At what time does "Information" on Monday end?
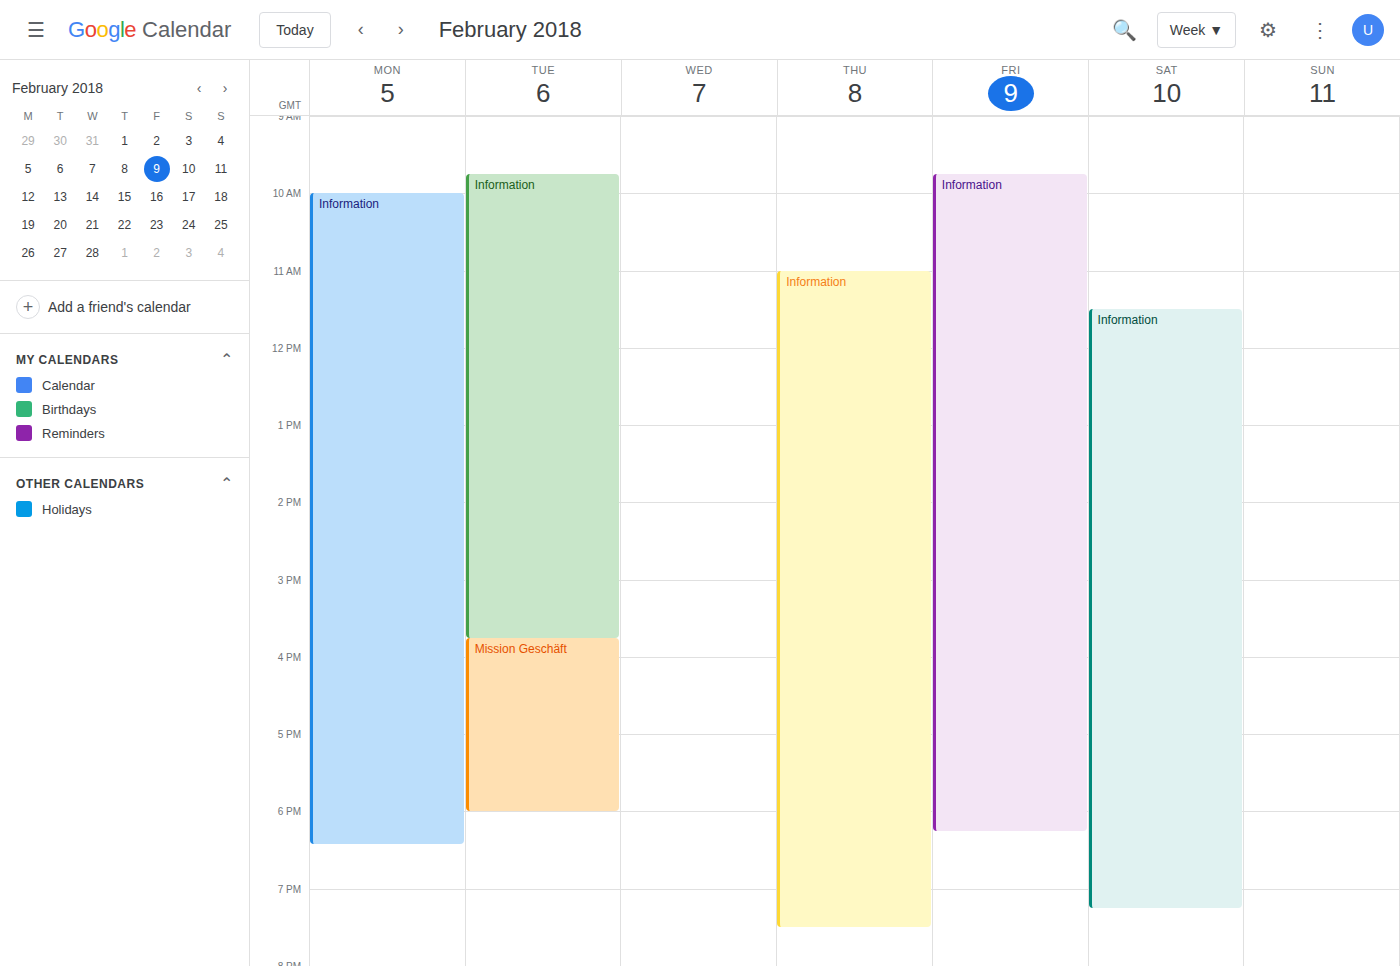
6:25 PM